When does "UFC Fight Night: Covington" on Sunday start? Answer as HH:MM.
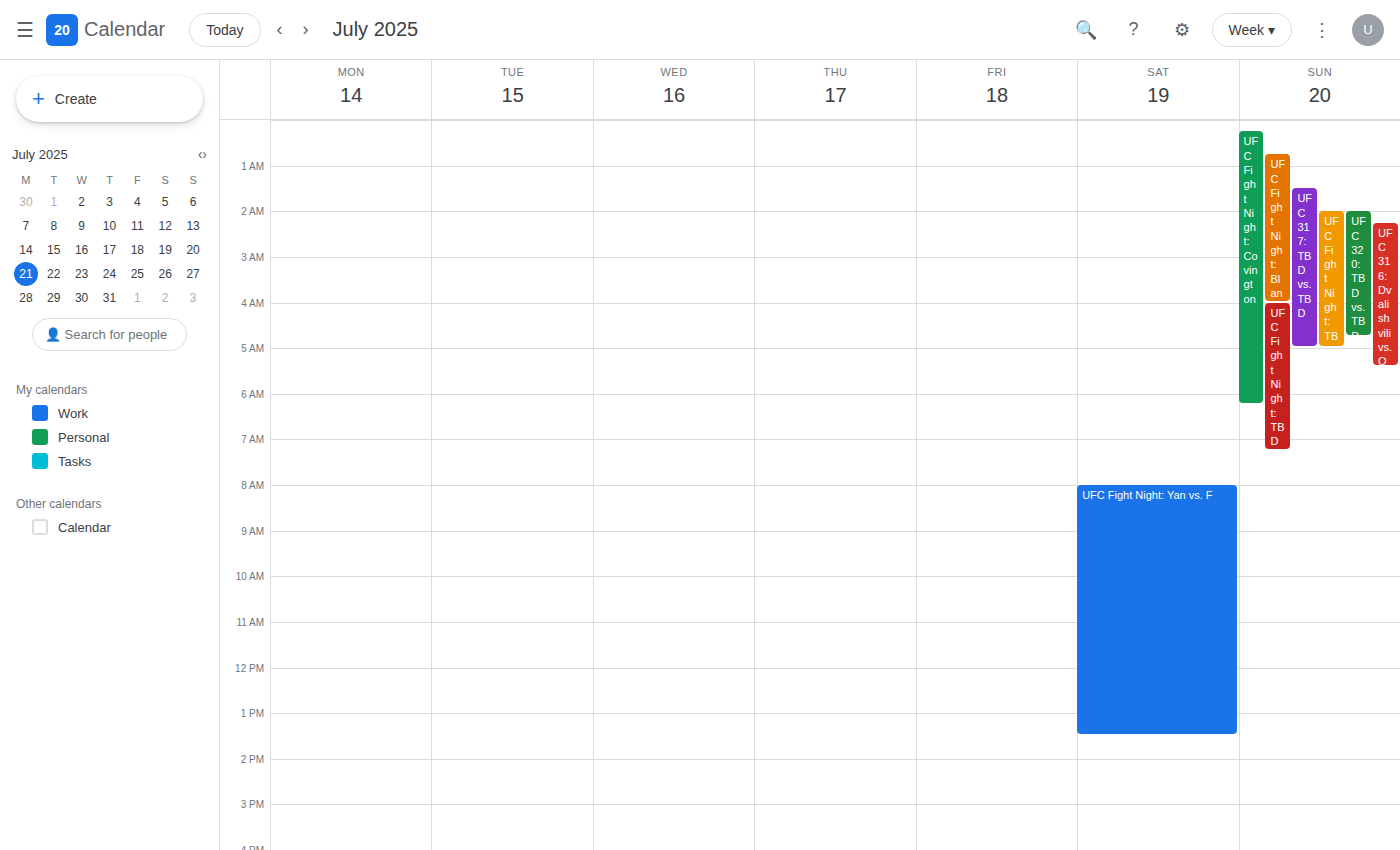
00:15